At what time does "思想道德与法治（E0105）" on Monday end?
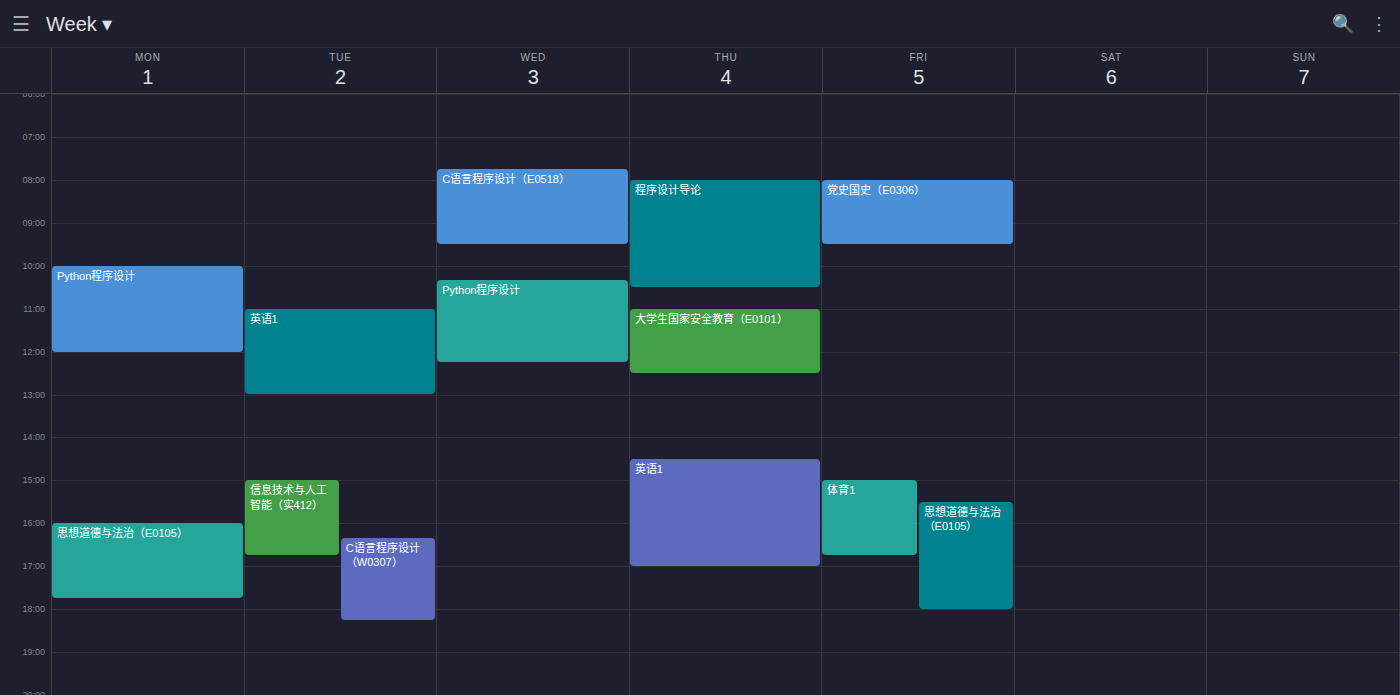
5:45 PM